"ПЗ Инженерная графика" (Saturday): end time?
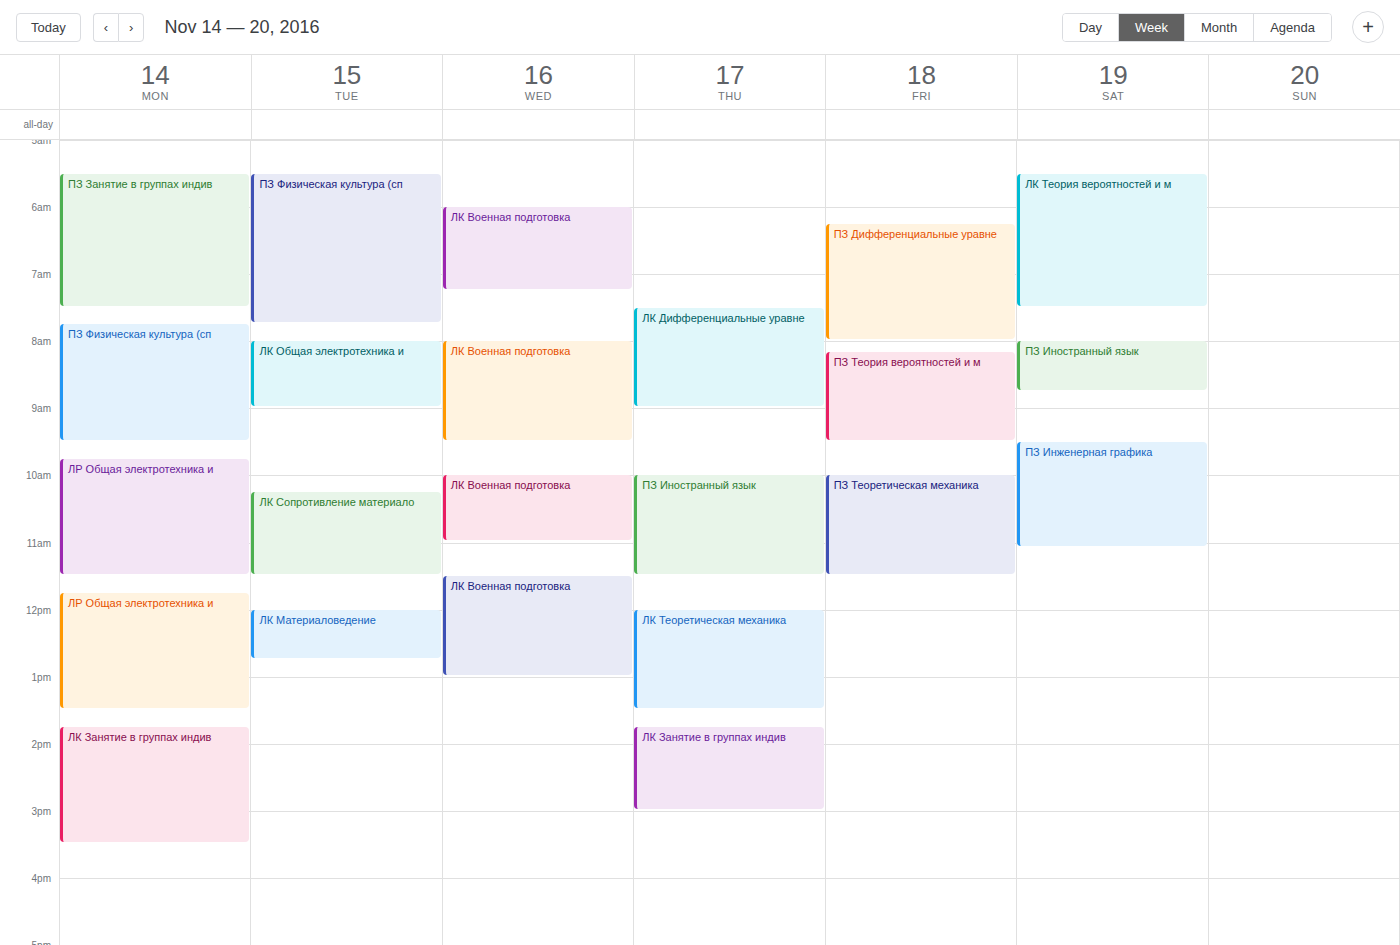
11:05 AM